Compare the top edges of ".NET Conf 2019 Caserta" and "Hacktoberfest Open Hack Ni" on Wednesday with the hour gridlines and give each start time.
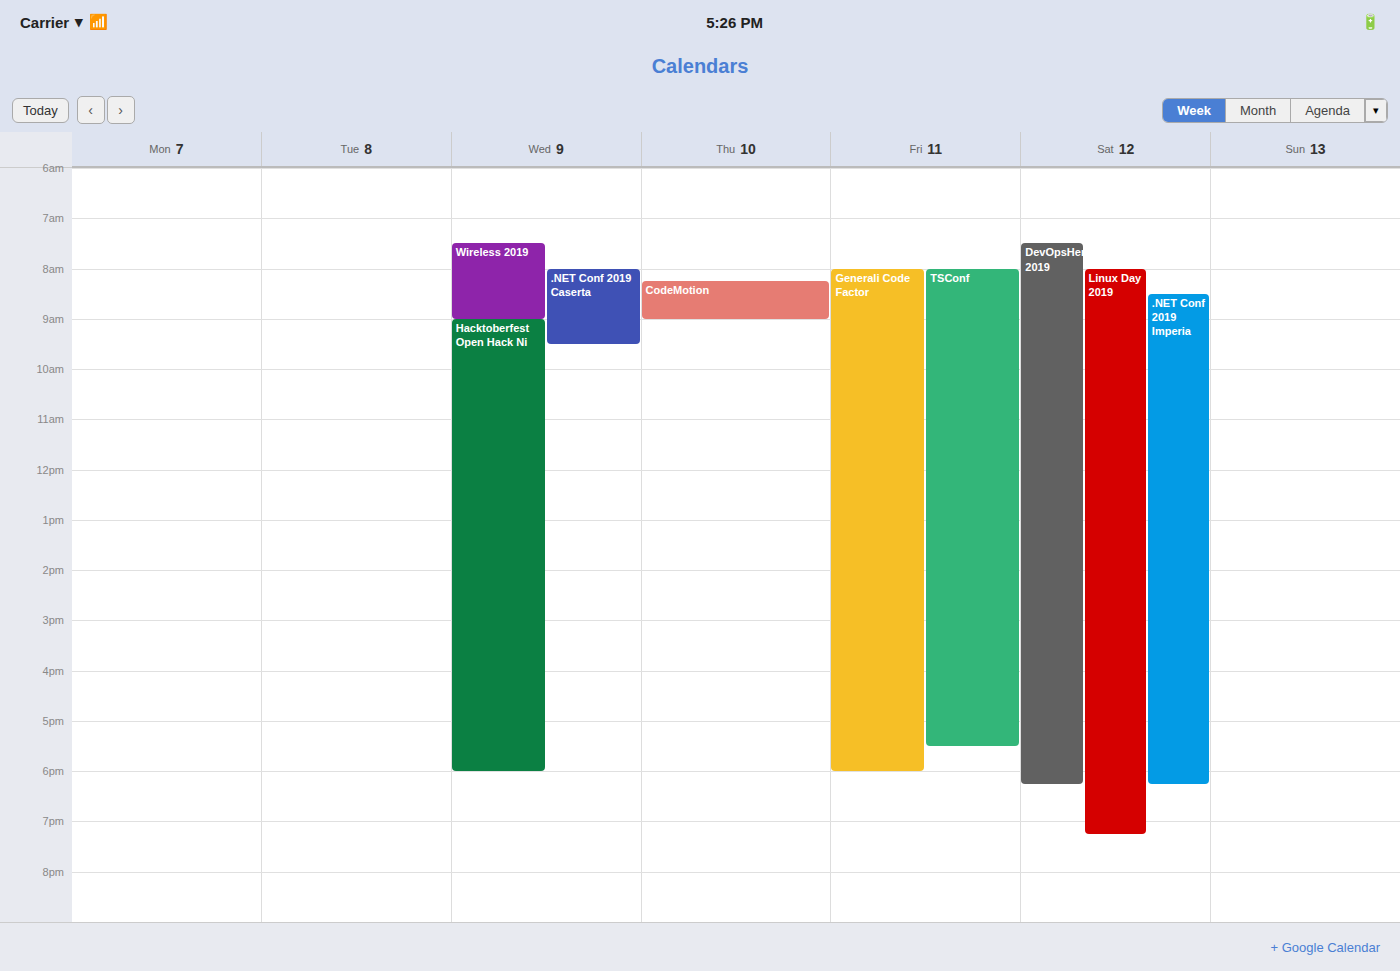
".NET Conf 2019 Caserta": 08:00, exactly on the 08:00 line. "Hacktoberfest Open Hack Ni": 09:00, exactly on the 09:00 line.